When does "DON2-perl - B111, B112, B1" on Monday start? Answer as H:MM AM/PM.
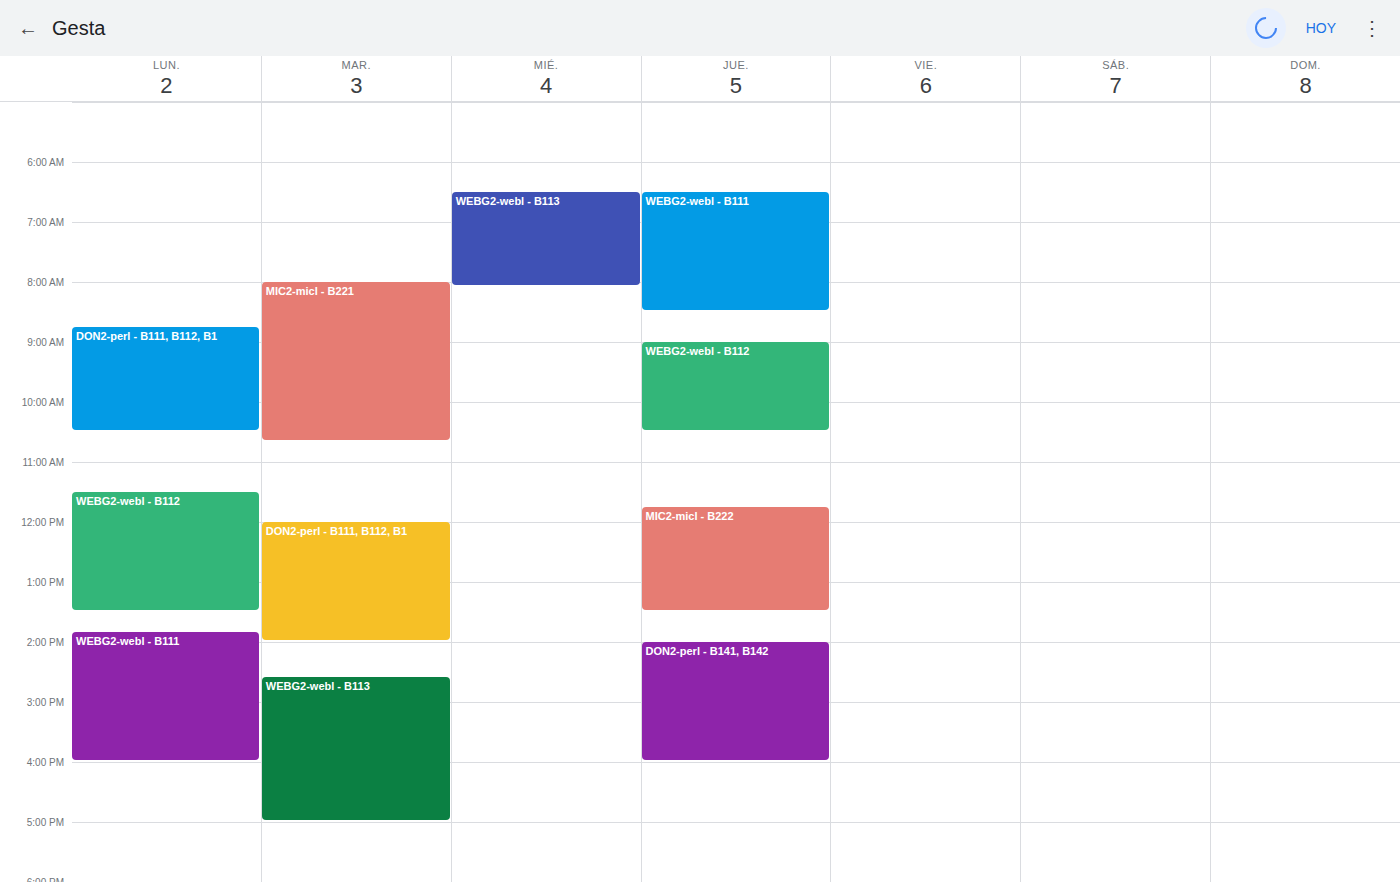
8:45 AM